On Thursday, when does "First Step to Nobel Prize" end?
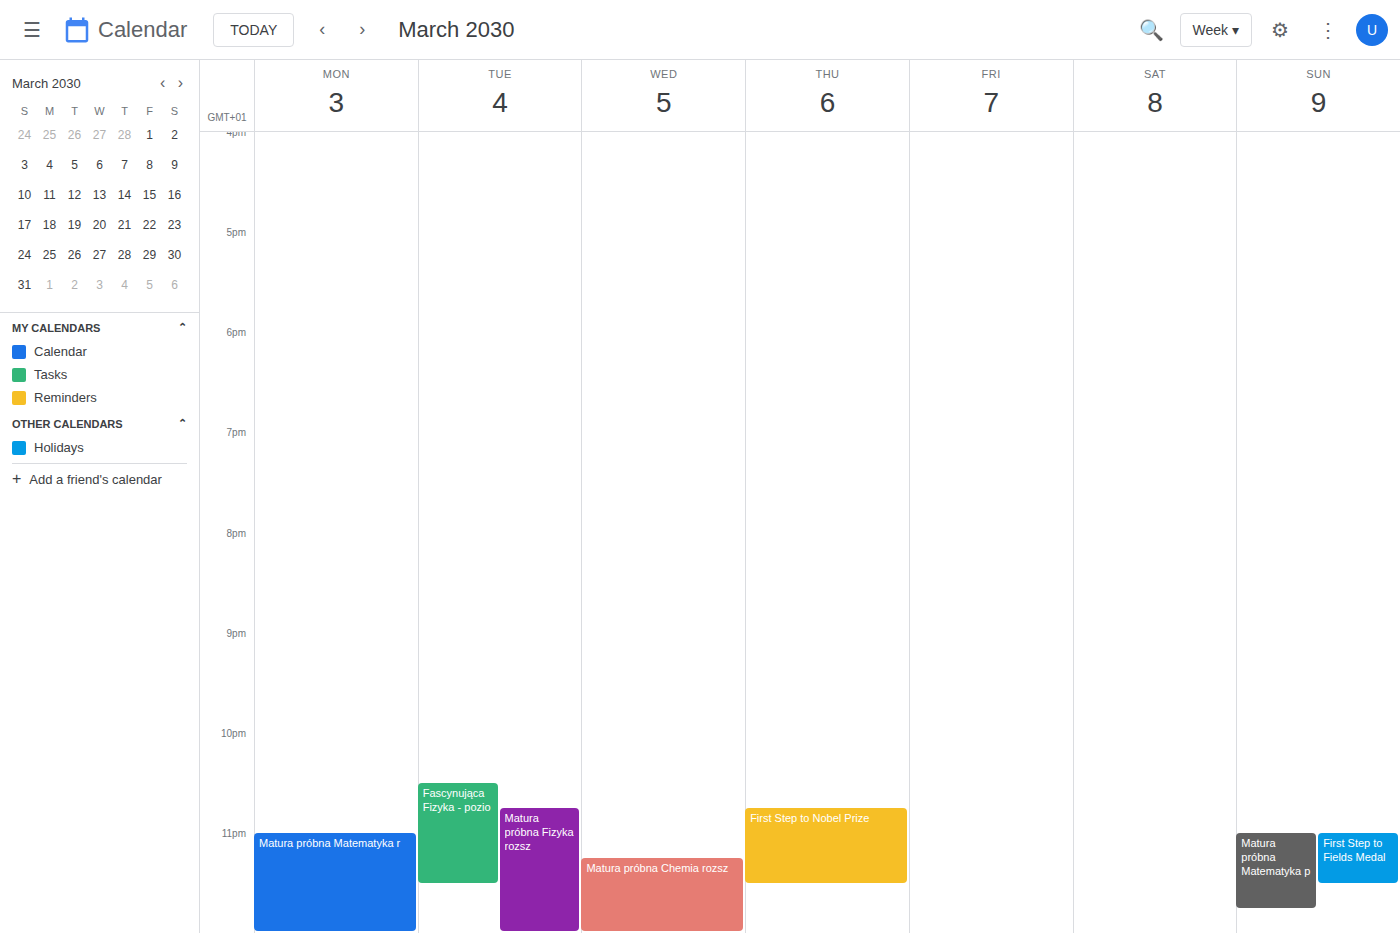
11:30 PM